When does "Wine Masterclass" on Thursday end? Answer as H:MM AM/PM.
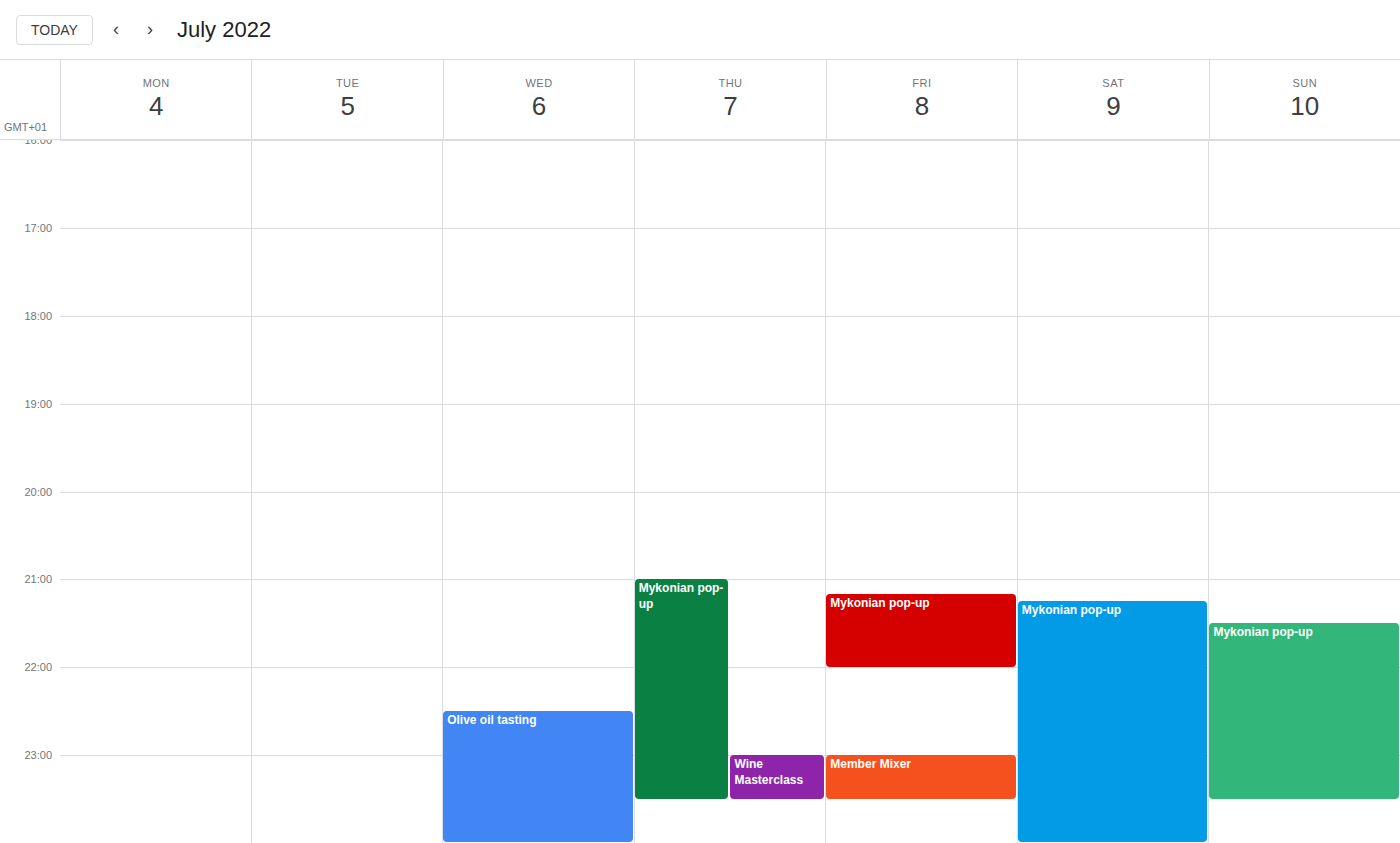
11:30 PM